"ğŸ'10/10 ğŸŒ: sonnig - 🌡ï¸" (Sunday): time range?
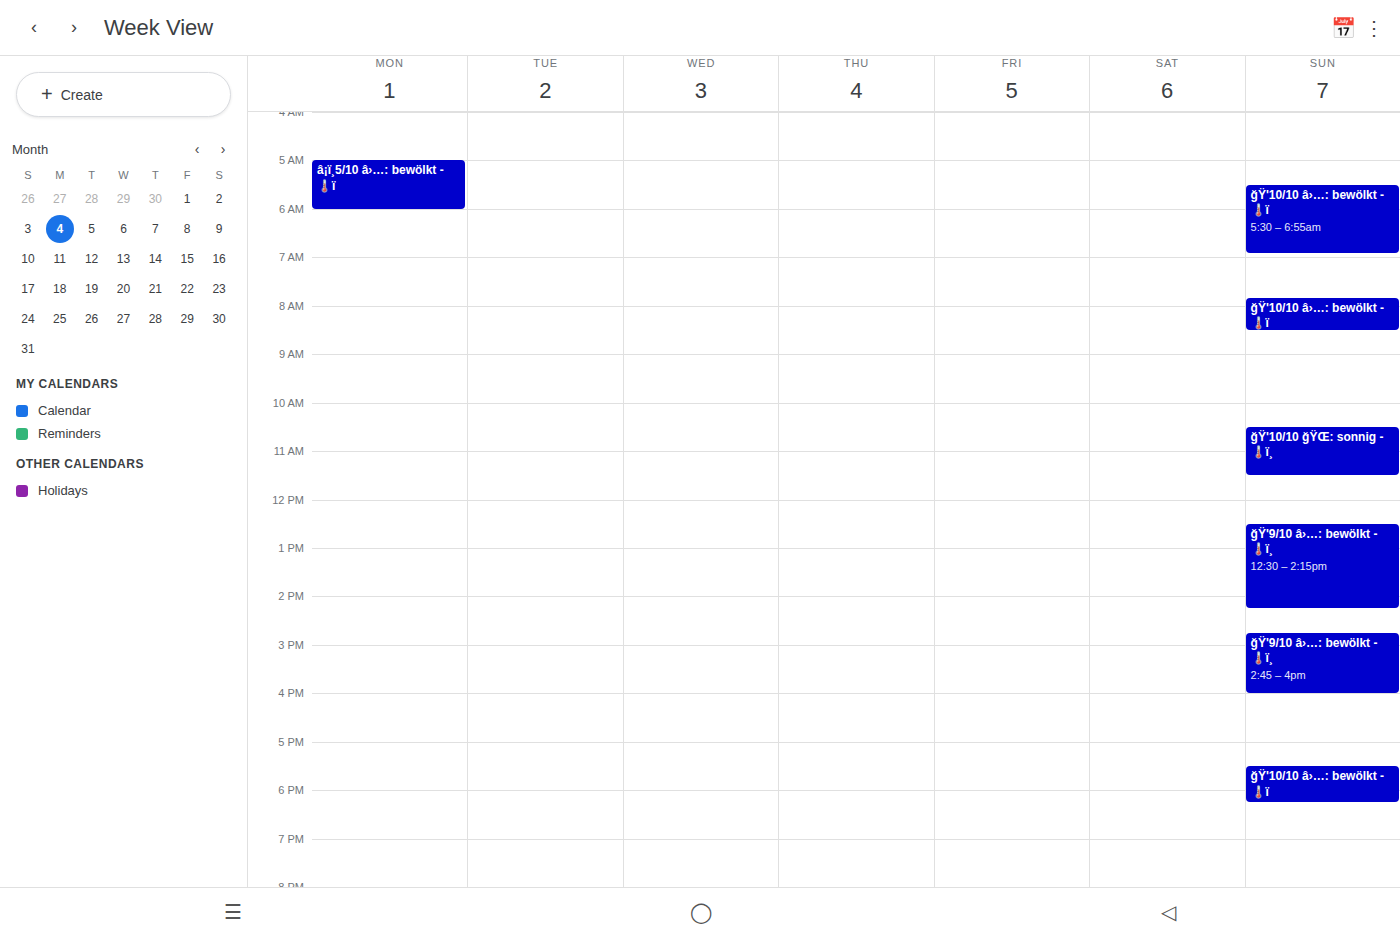
10:30 AM to 11:30 AM